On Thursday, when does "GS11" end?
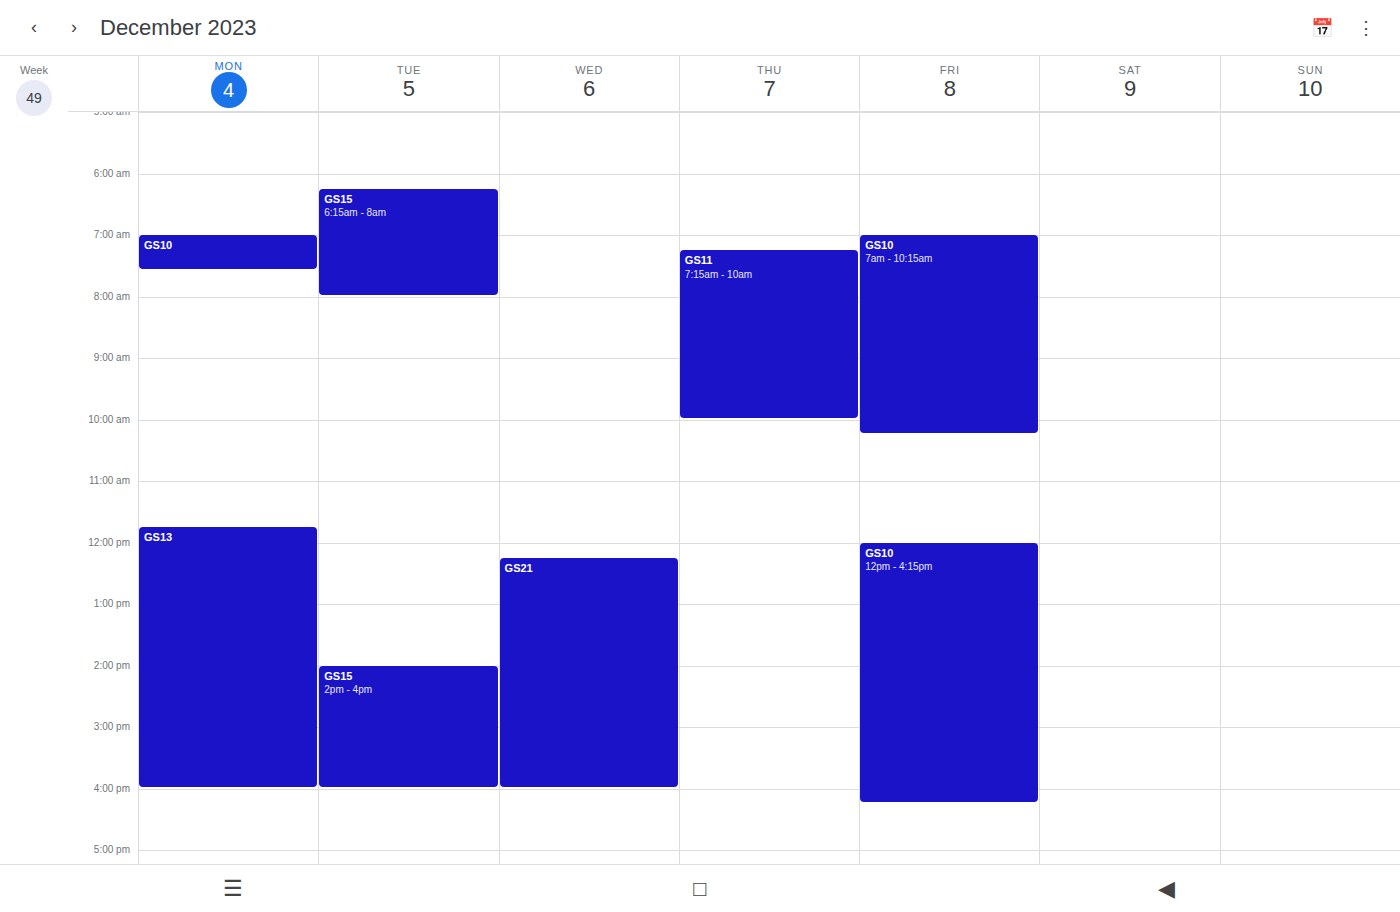
10:00 AM